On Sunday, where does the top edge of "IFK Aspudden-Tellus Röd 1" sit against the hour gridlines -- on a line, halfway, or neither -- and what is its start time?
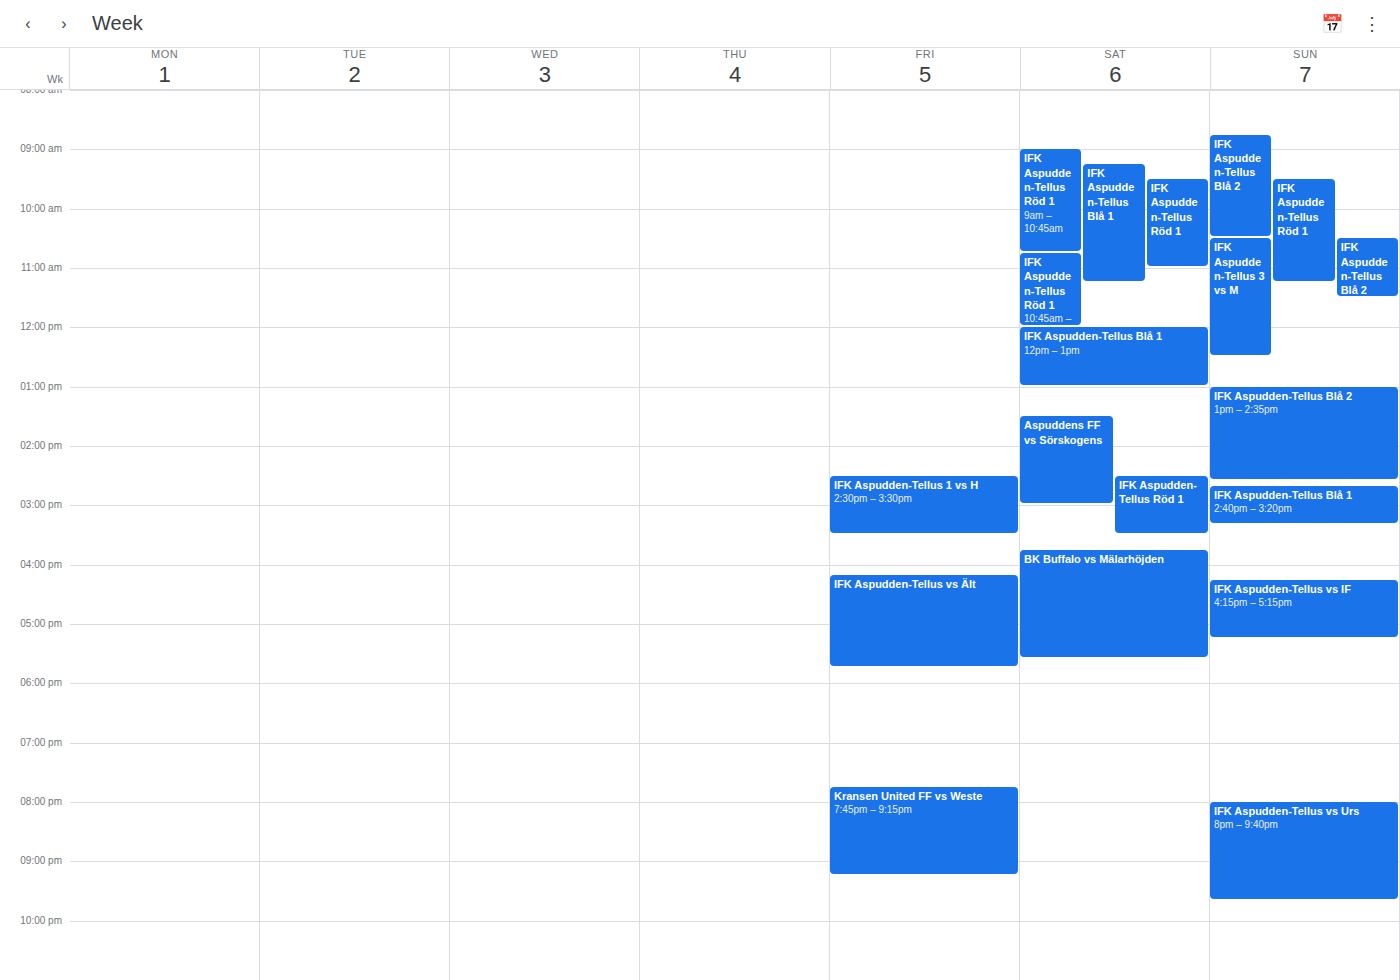
9:30 AM -- halfway between the 9 AM and 10 AM lines.